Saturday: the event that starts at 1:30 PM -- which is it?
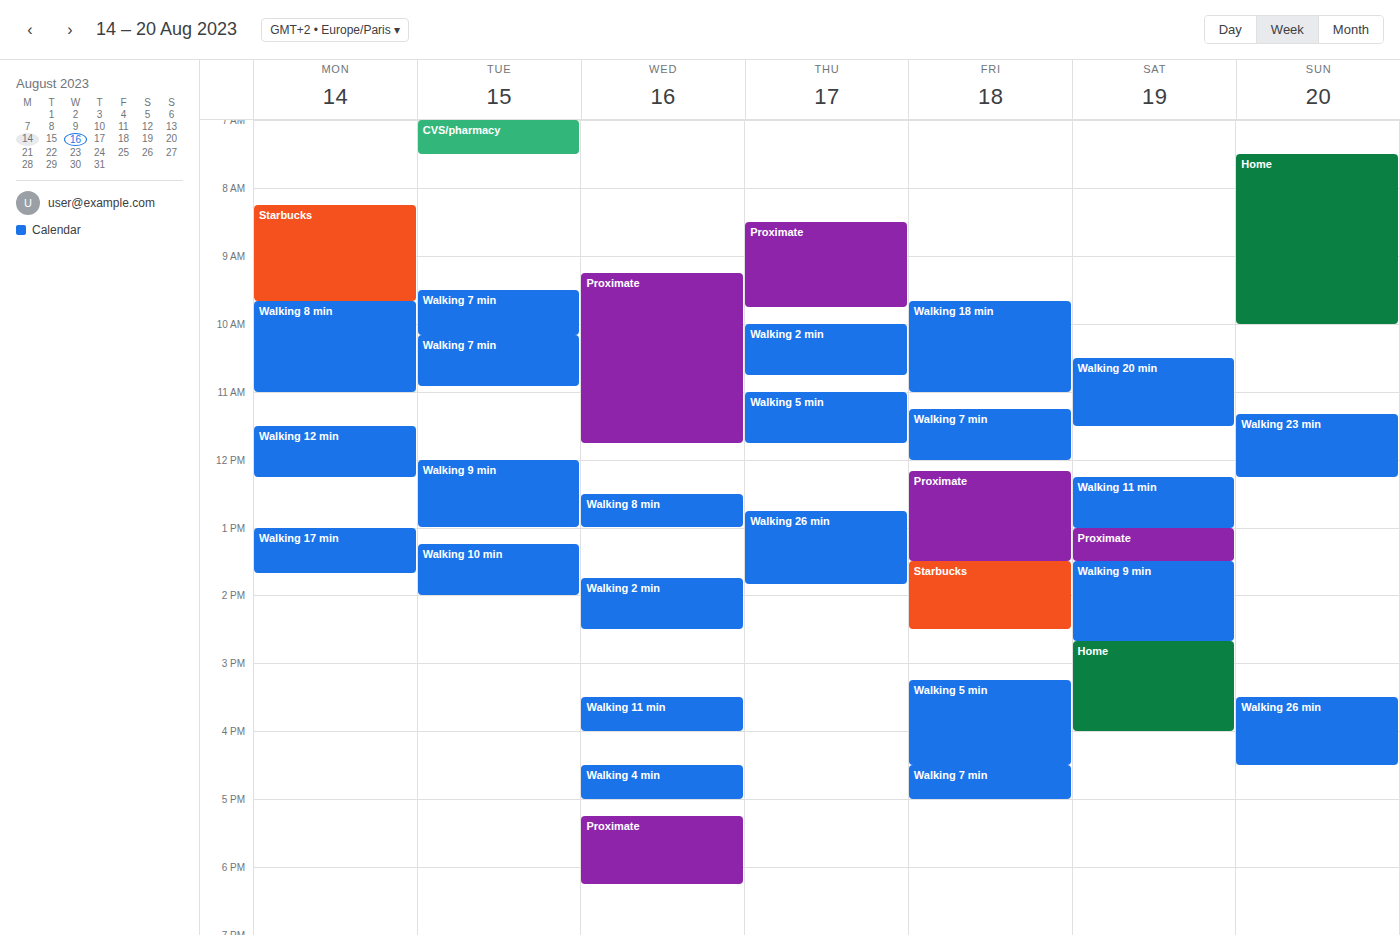
"Walking 9 min"